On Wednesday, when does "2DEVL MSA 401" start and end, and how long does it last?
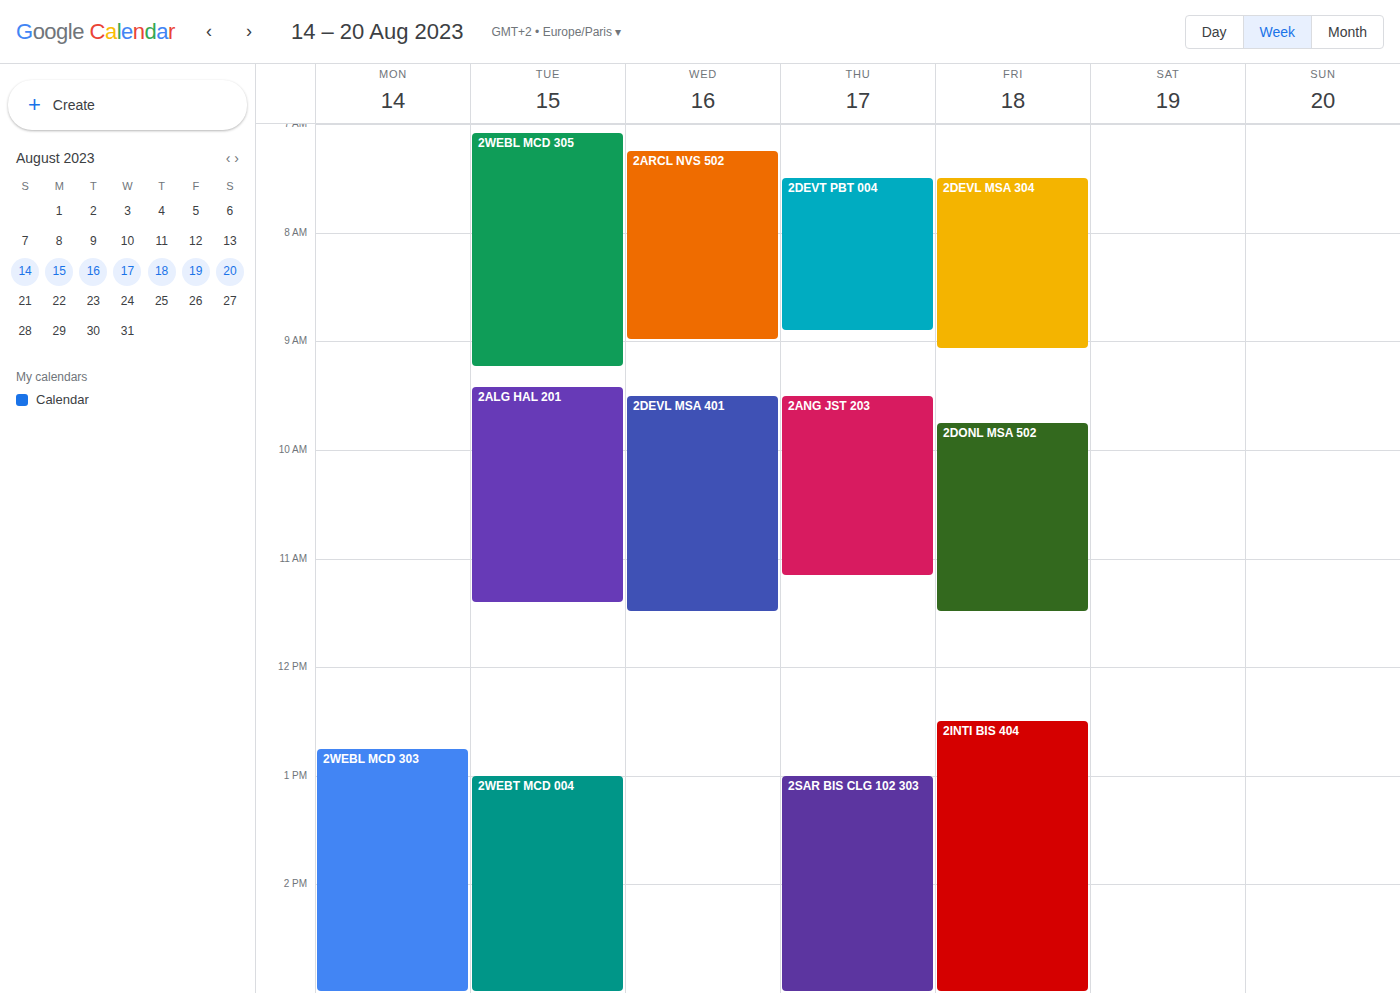
09:30 to 11:30, 2 hours